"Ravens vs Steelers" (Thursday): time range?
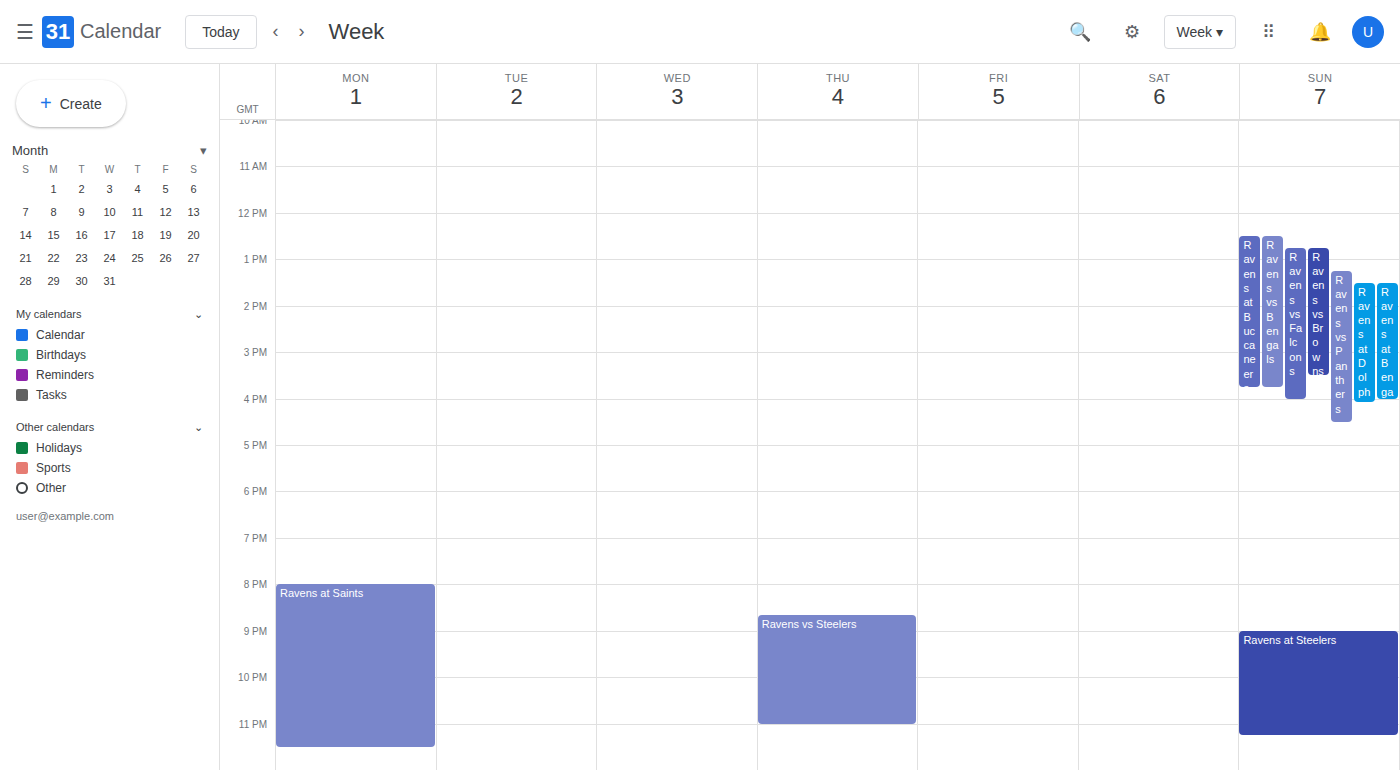
8:40 PM to 11:00 PM